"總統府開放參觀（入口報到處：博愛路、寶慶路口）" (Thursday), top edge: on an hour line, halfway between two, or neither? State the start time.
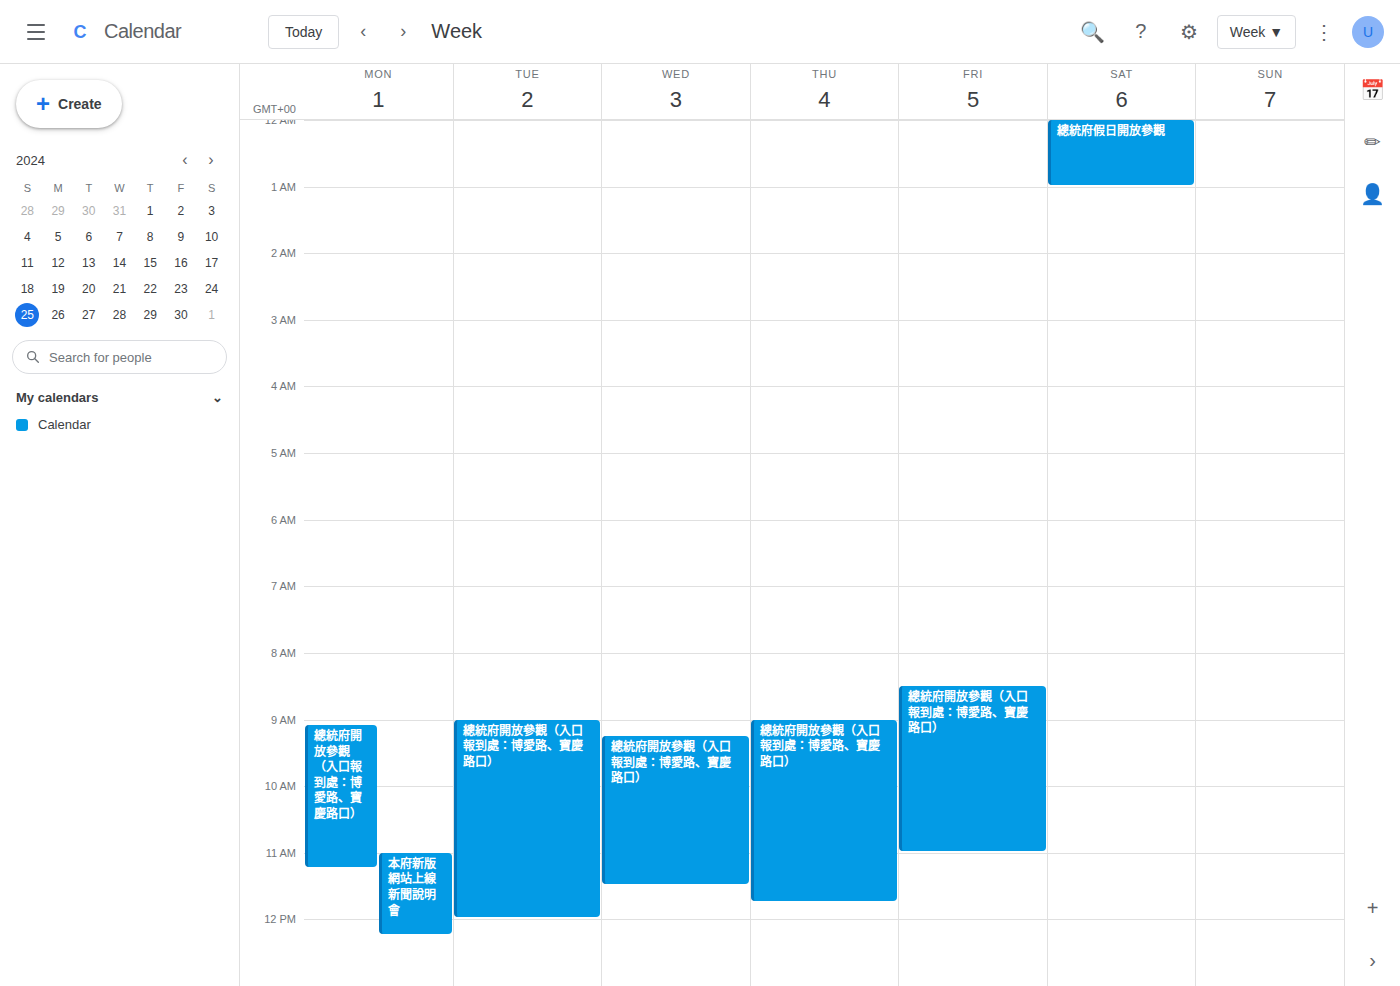
9:00 AM -- exactly on the 9 AM line.